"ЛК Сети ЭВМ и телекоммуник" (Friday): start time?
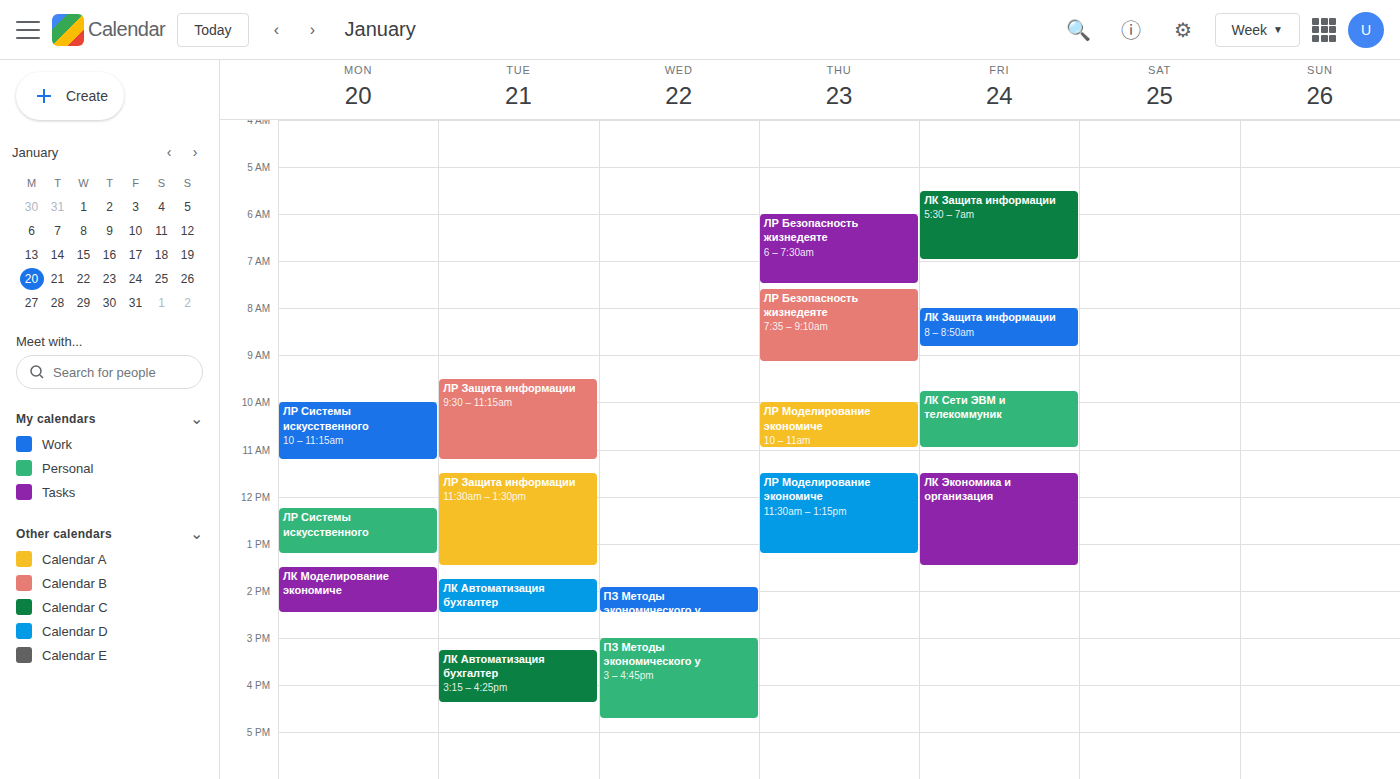
09:45